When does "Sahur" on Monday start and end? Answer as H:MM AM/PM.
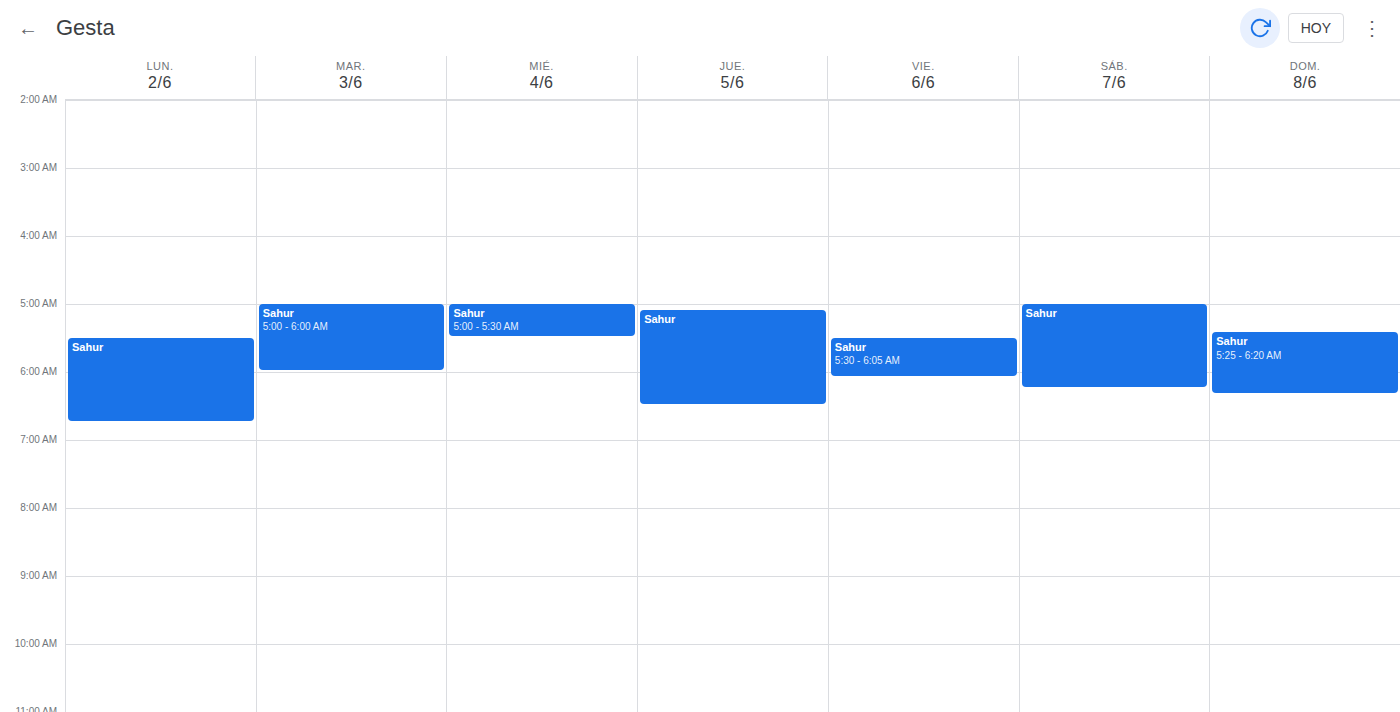
5:30 AM to 6:45 AM